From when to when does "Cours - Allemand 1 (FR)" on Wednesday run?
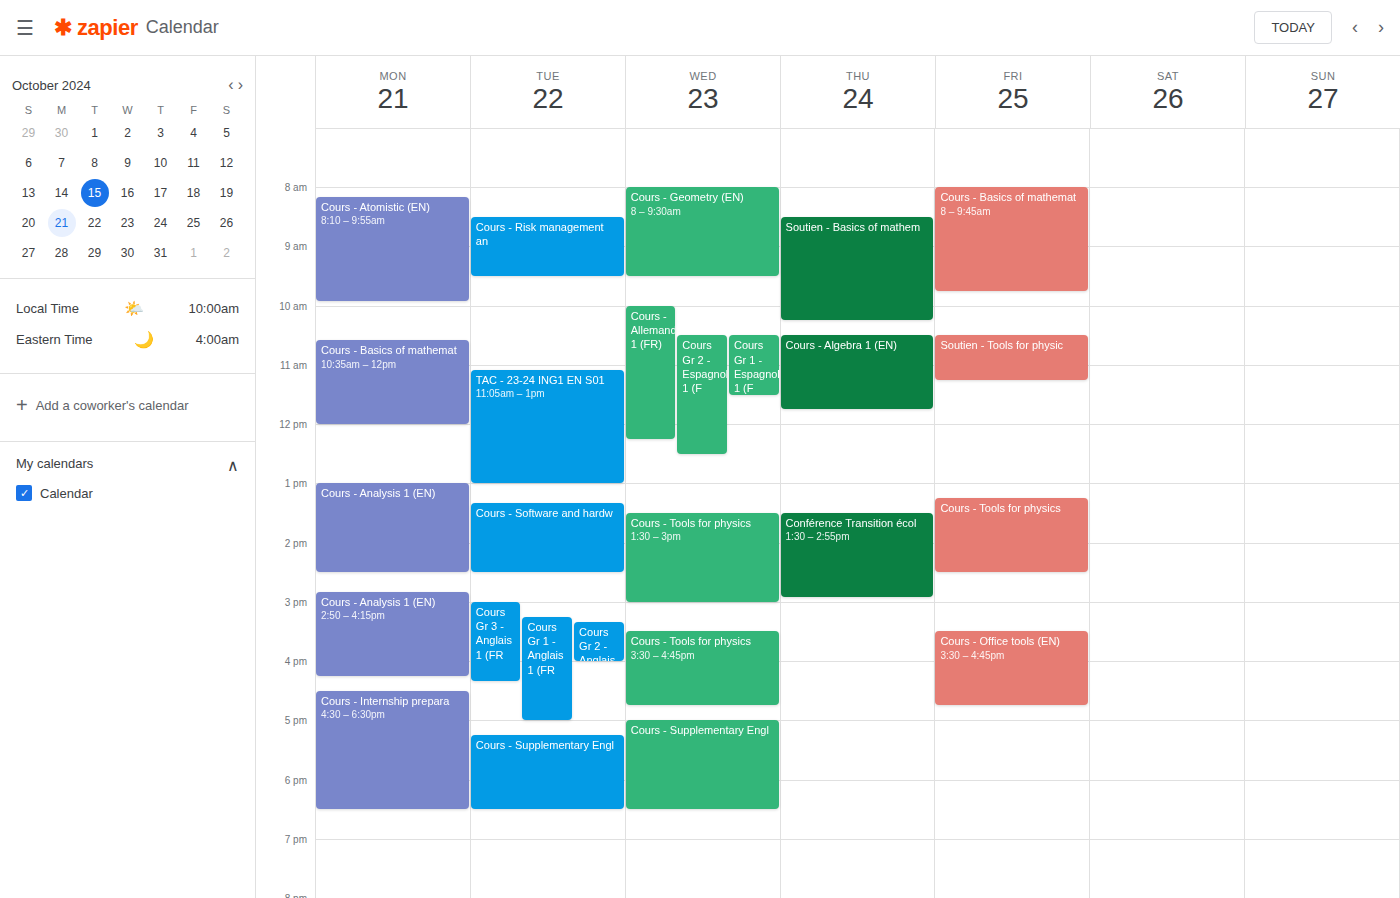
10:00 AM to 12:15 PM